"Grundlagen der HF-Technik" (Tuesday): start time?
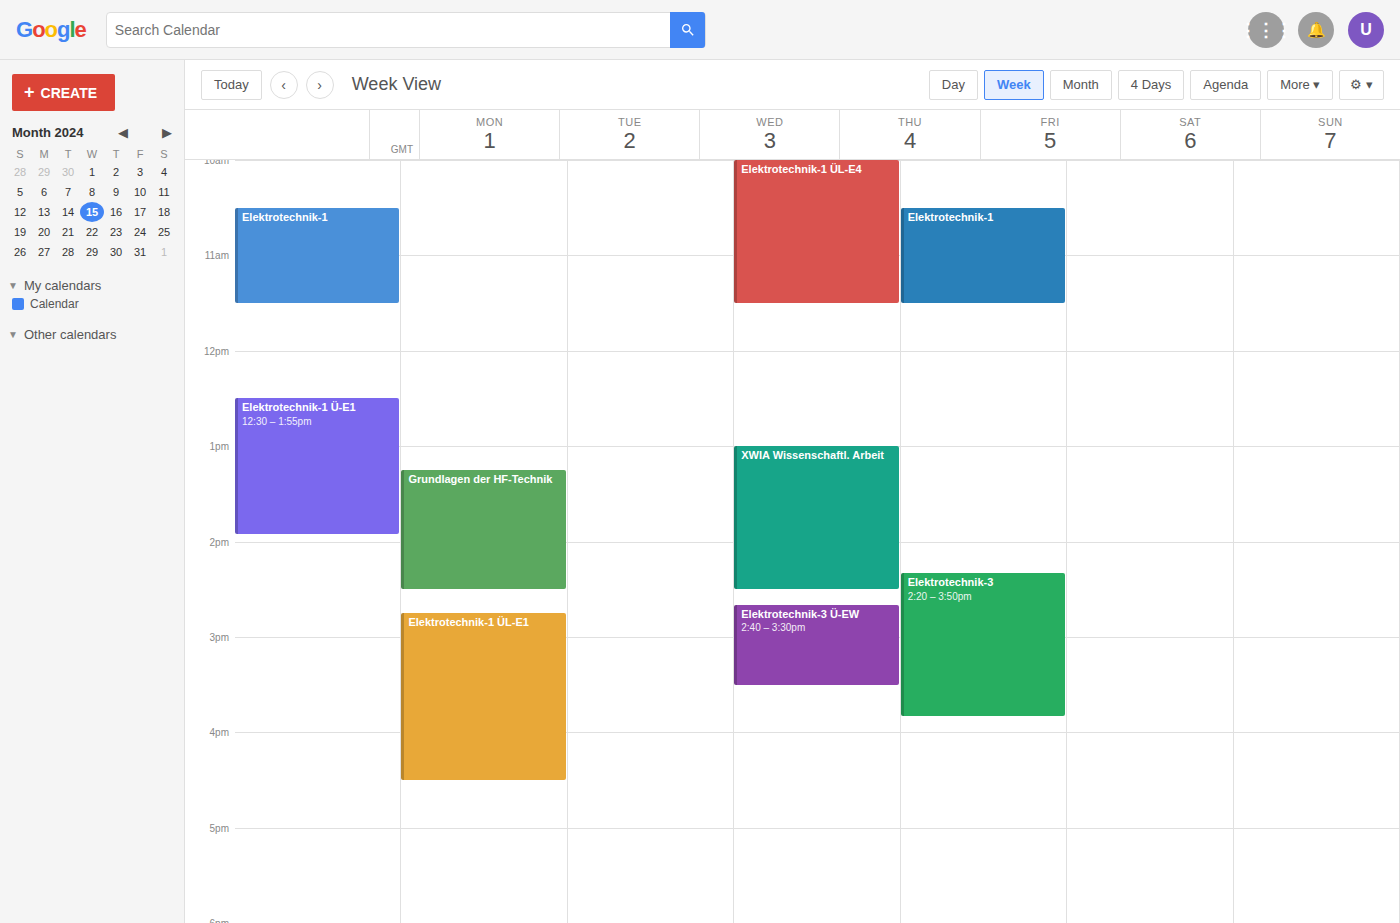
1:15 PM